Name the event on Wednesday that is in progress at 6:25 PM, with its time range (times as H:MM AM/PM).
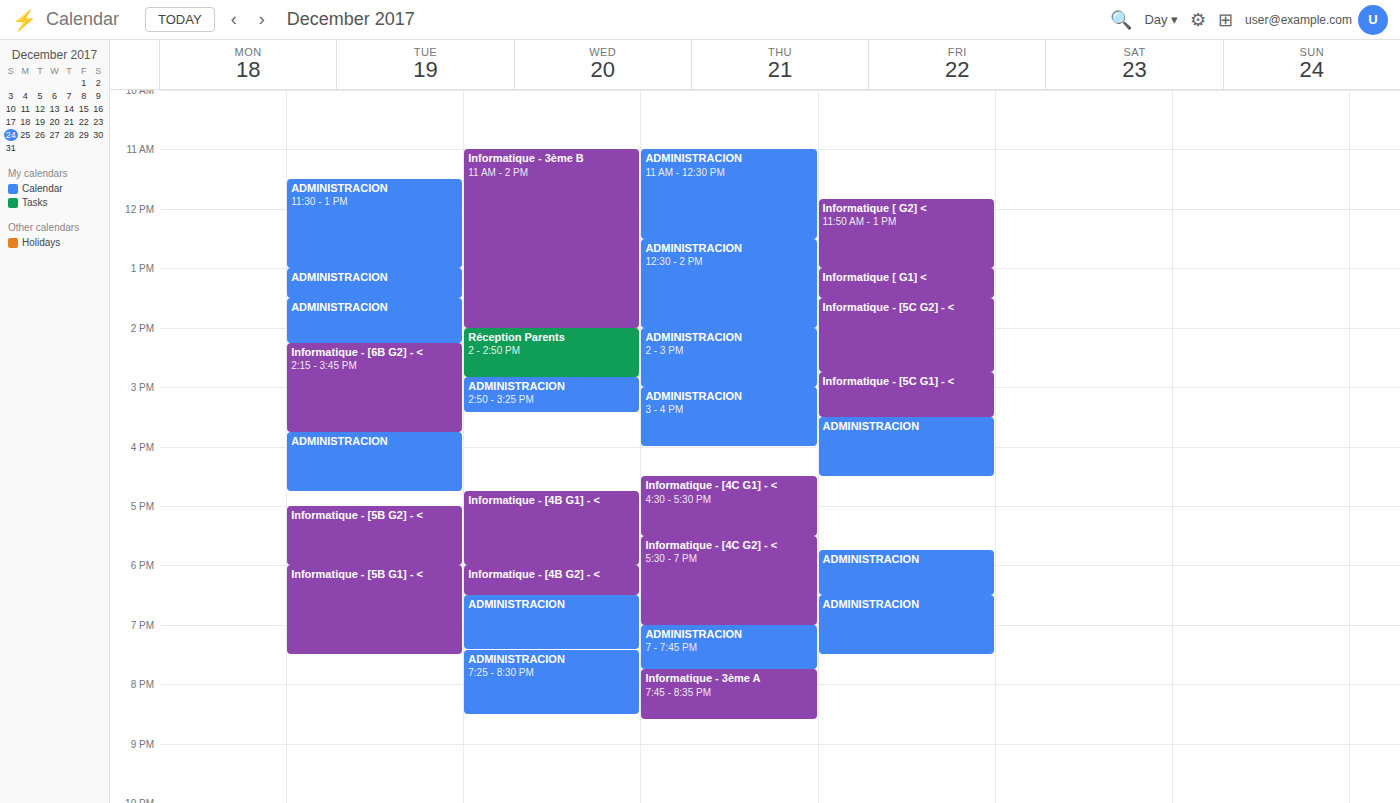
"Informatique - [4B G2] - <", 6:00 PM to 6:30 PM